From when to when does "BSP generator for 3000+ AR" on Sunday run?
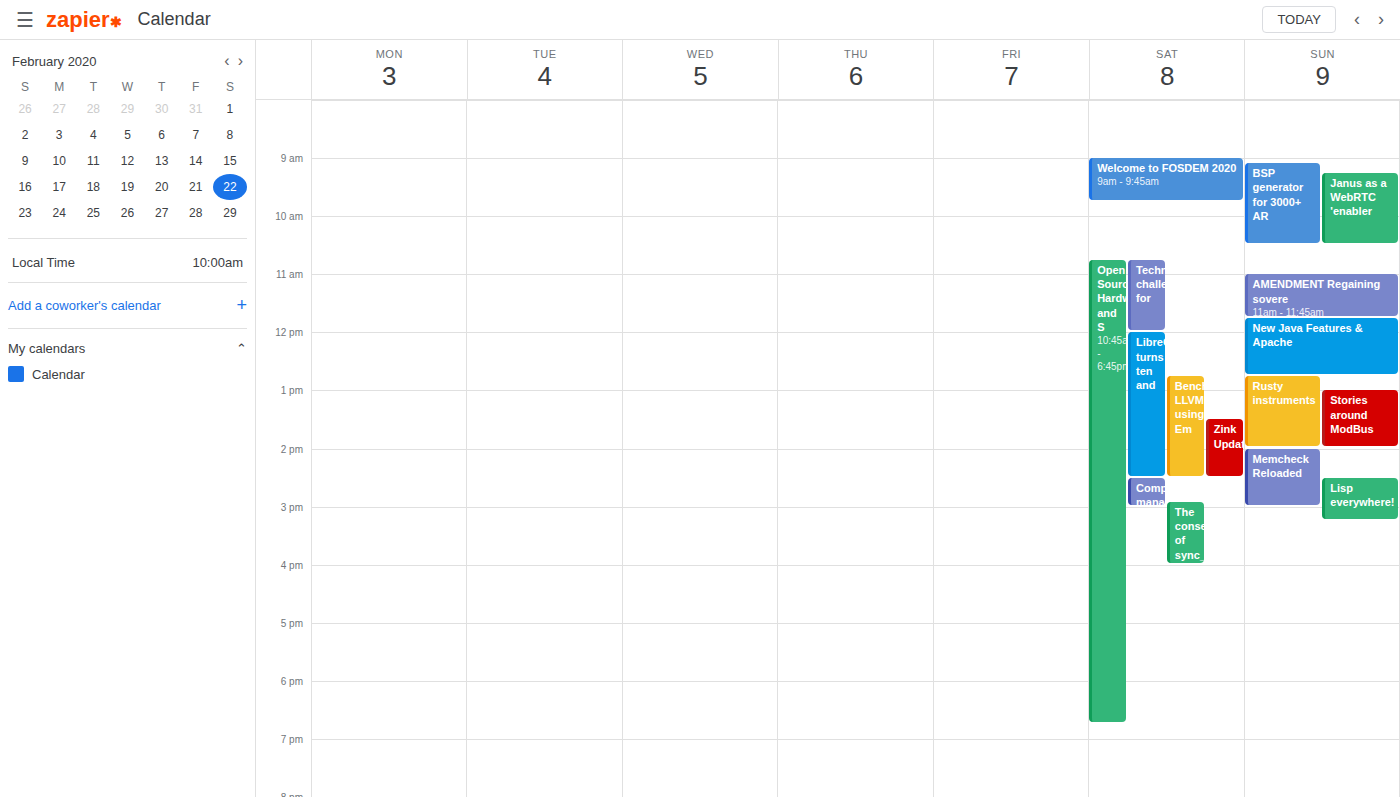
9:05 AM to 10:30 AM